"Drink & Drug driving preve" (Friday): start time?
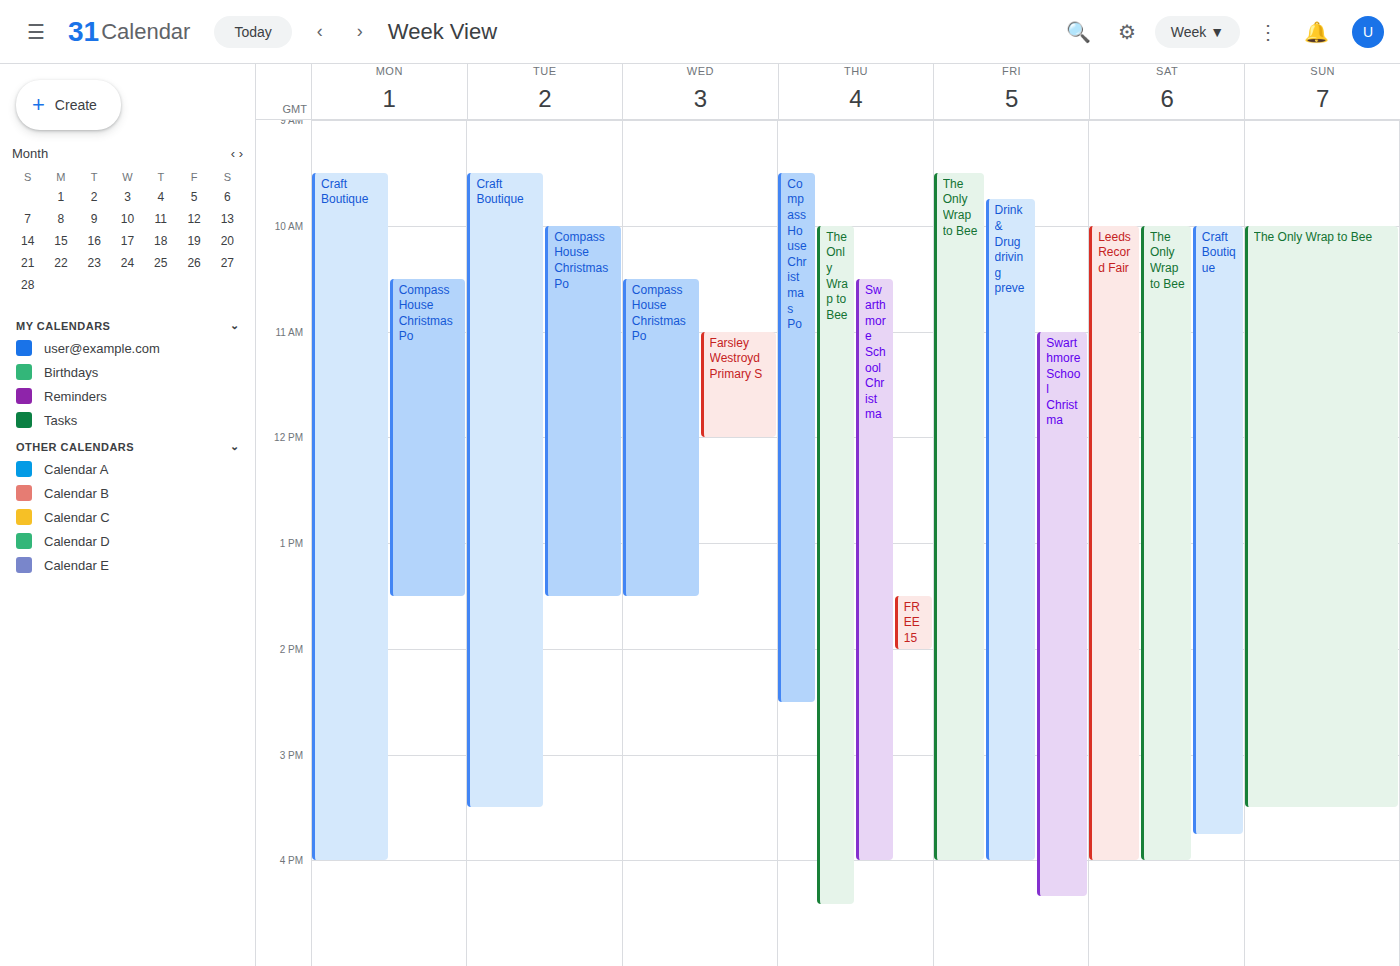
09:45